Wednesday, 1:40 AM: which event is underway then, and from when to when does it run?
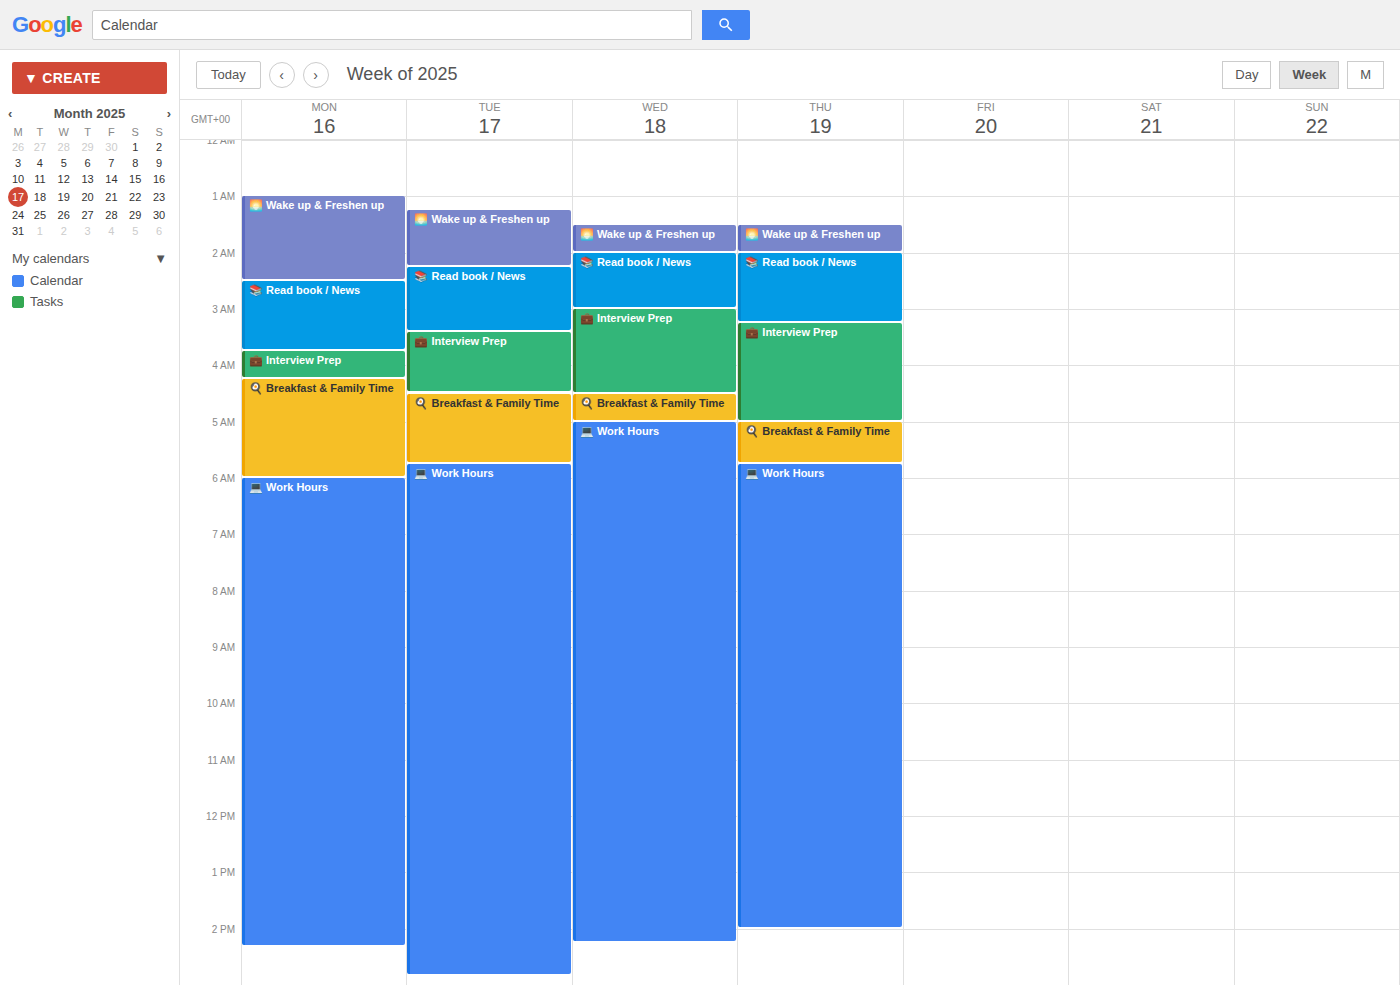
"🌅 Wake up & Freshen up", 1:30 AM to 2:00 AM